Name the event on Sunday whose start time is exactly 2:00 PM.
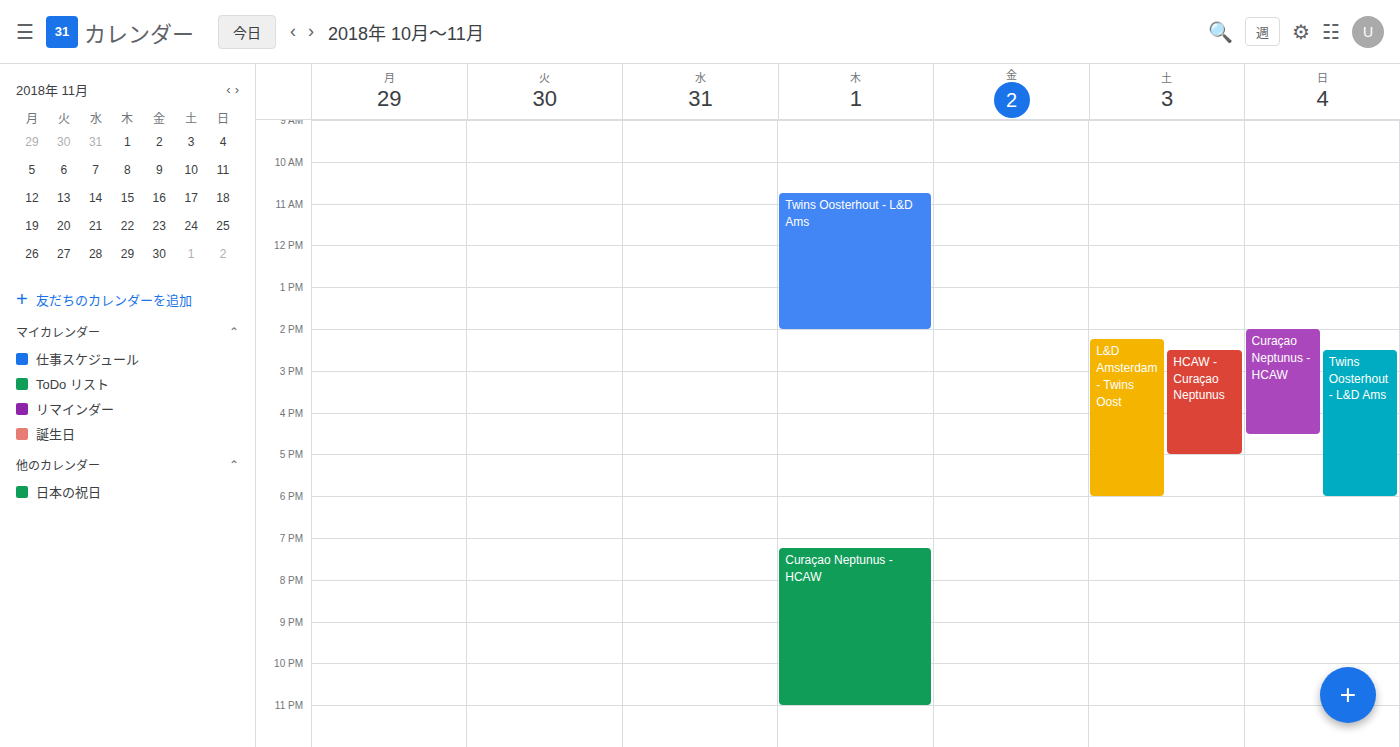
"Curaçao Neptunus - HCAW"